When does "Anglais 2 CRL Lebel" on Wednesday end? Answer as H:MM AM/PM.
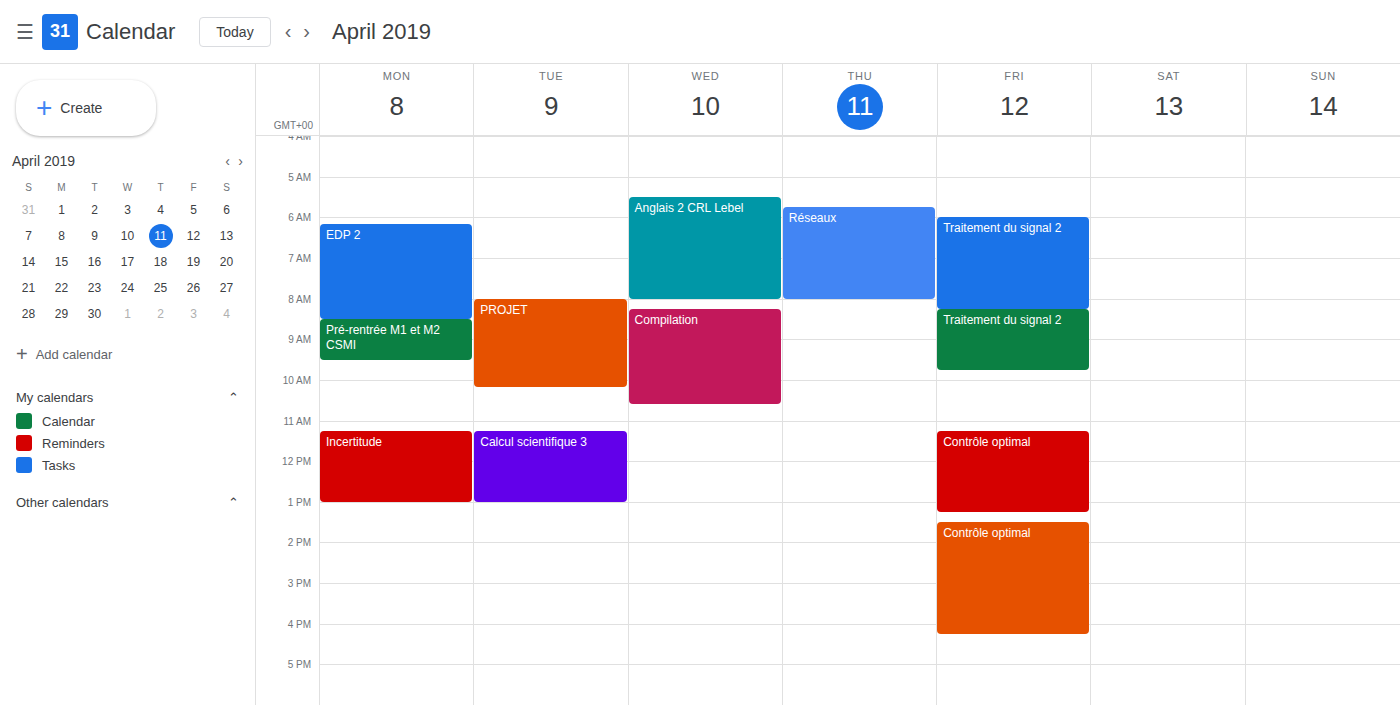
8:00 AM